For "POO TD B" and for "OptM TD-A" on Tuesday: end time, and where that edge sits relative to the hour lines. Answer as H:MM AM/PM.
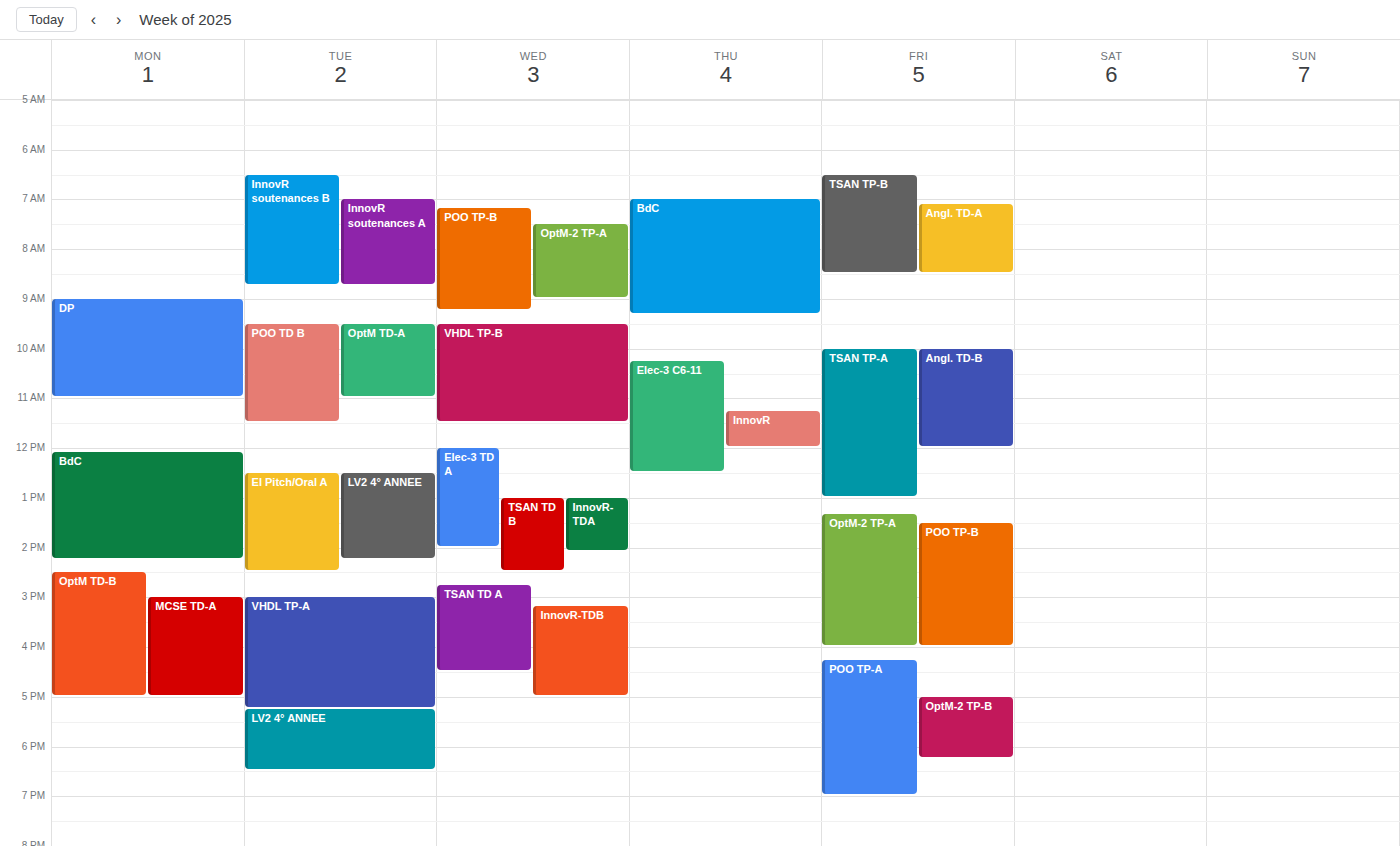
"POO TD B": 11:30 AM, halfway between the 11 AM and 12 PM lines. "OptM TD-A": 11:00 AM, exactly on the 11 AM line.